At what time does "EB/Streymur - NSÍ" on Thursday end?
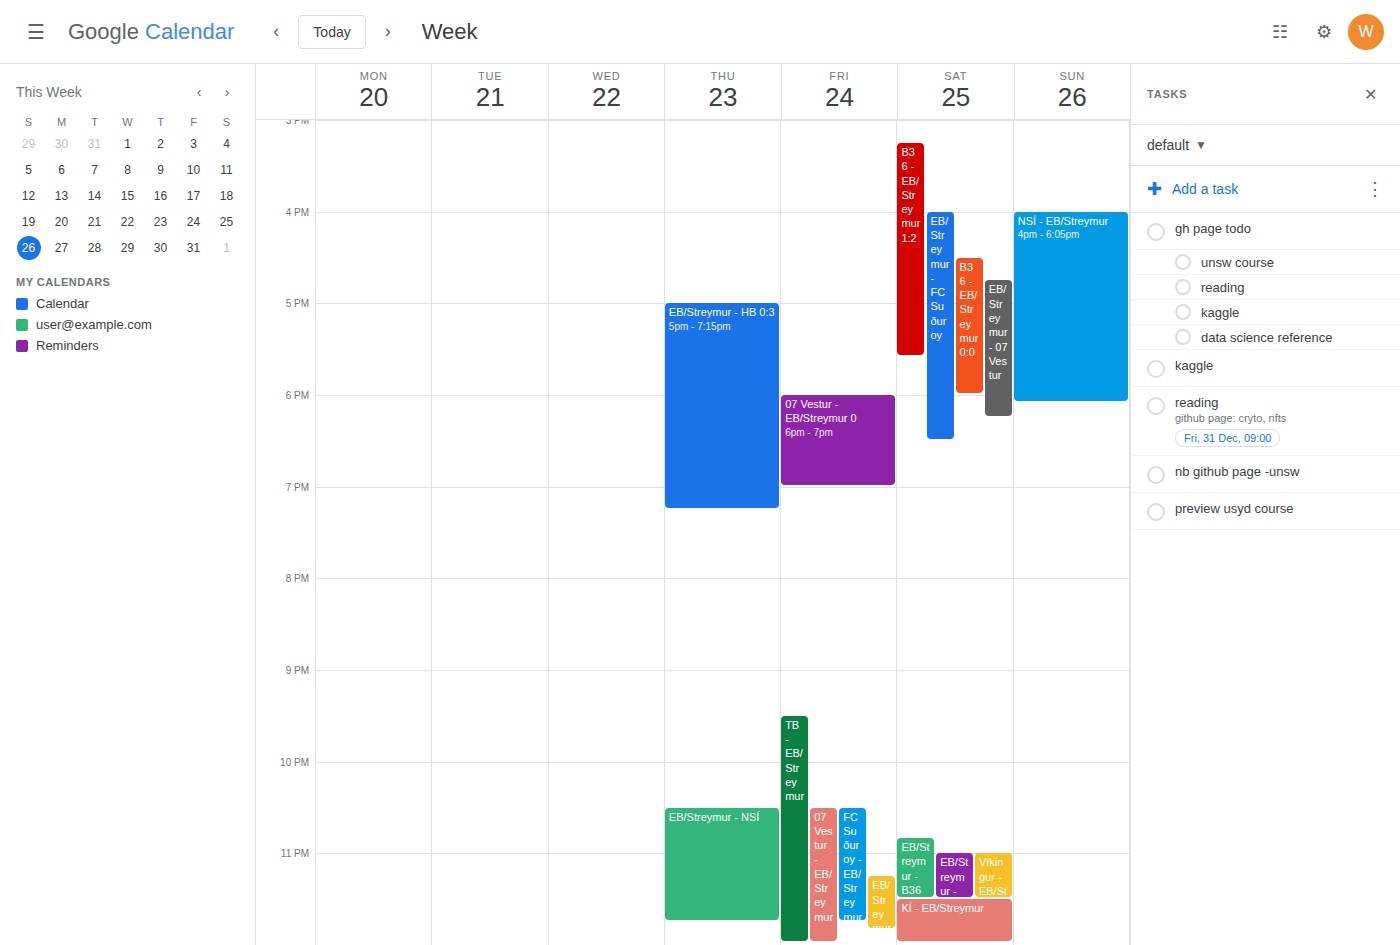
23:45